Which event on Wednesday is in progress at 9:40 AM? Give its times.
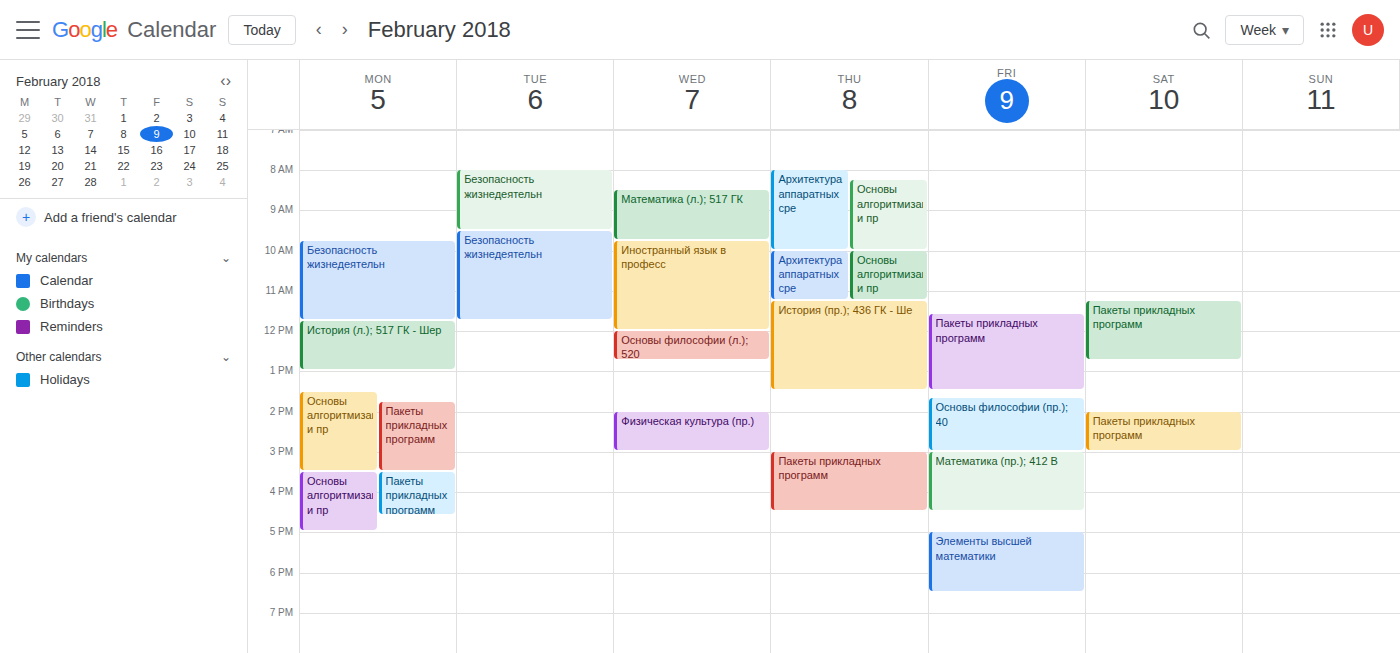
"Математика (л.); 517 ГК", 8:30 AM to 9:45 AM